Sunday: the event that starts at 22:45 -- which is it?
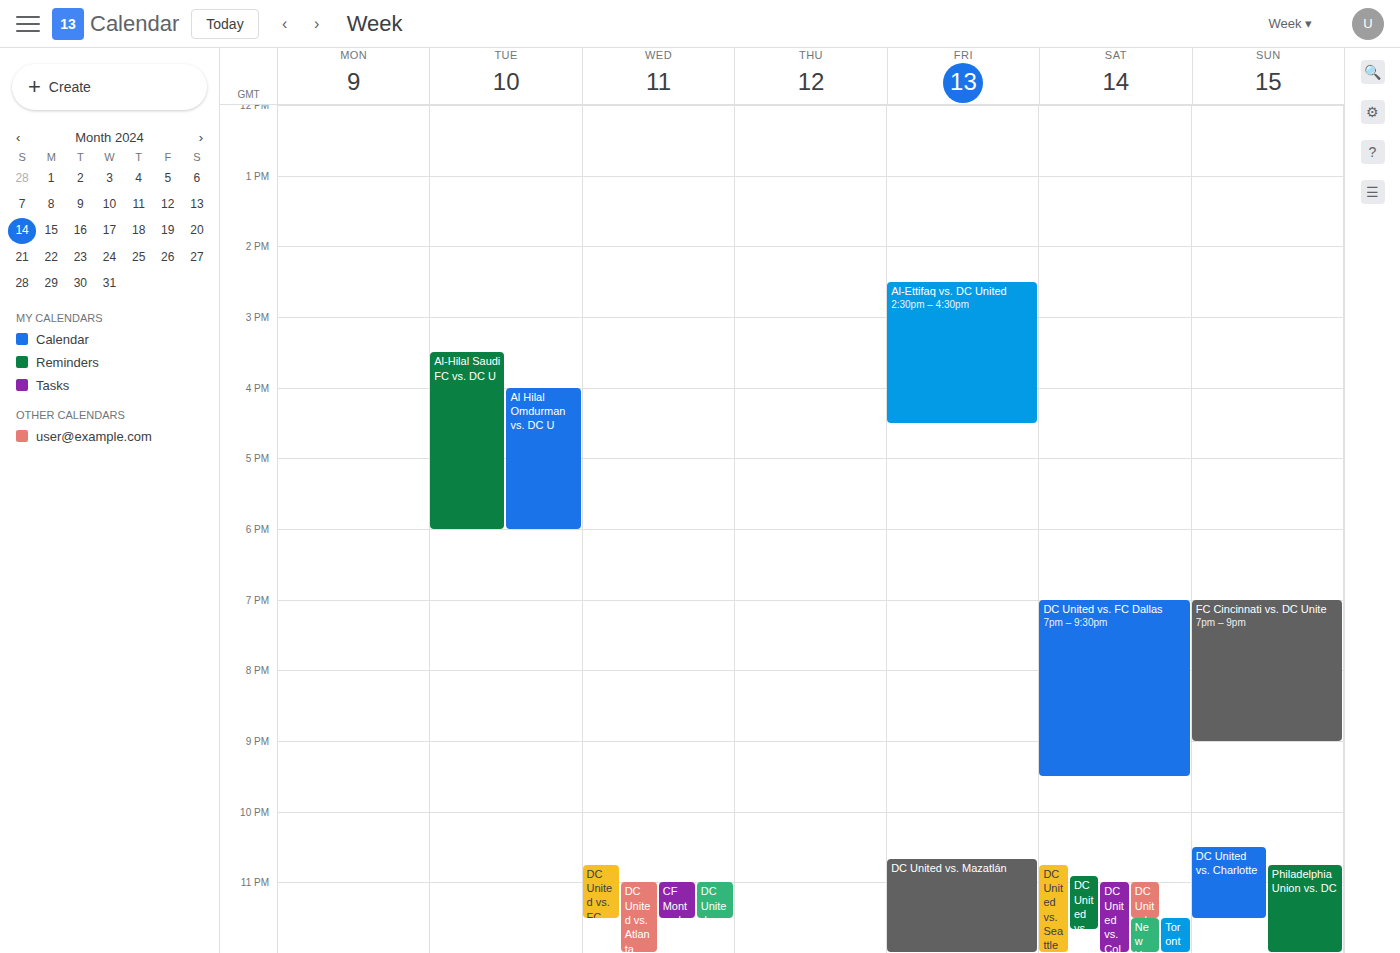
"Philadelphia Union vs. DC"